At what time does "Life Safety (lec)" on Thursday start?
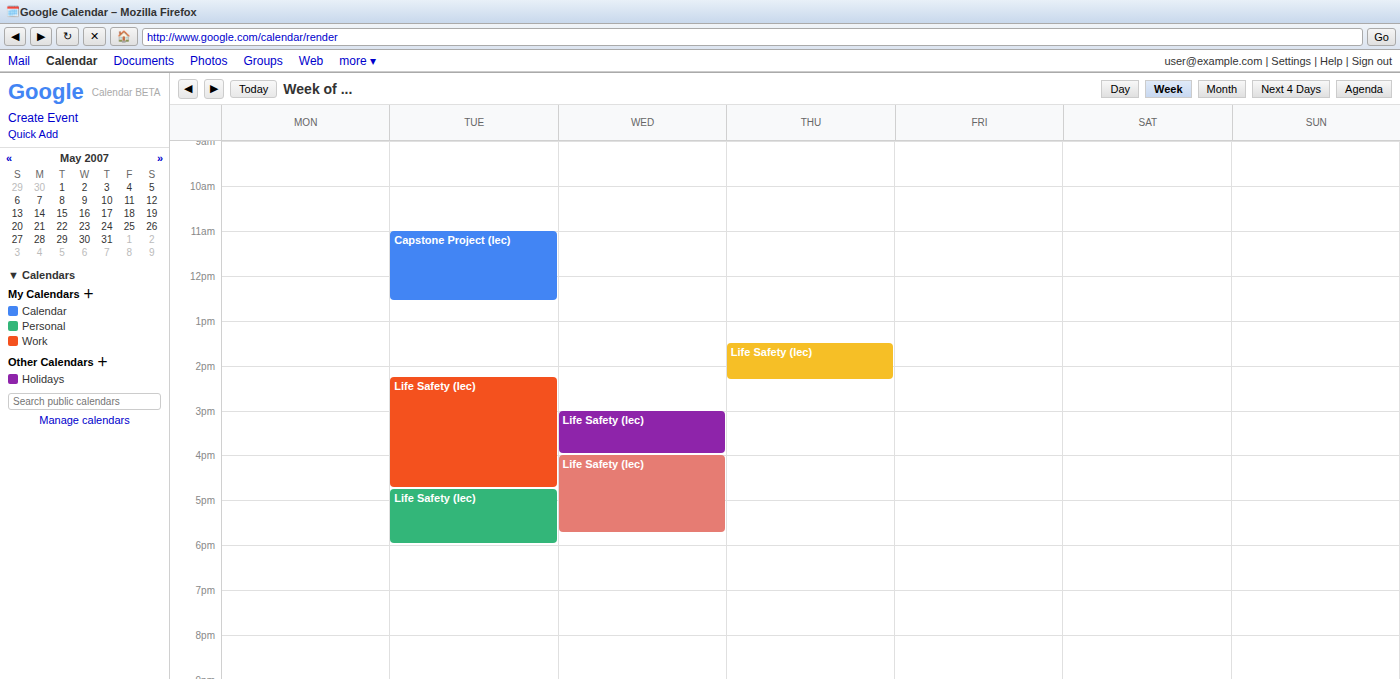
1:30 PM